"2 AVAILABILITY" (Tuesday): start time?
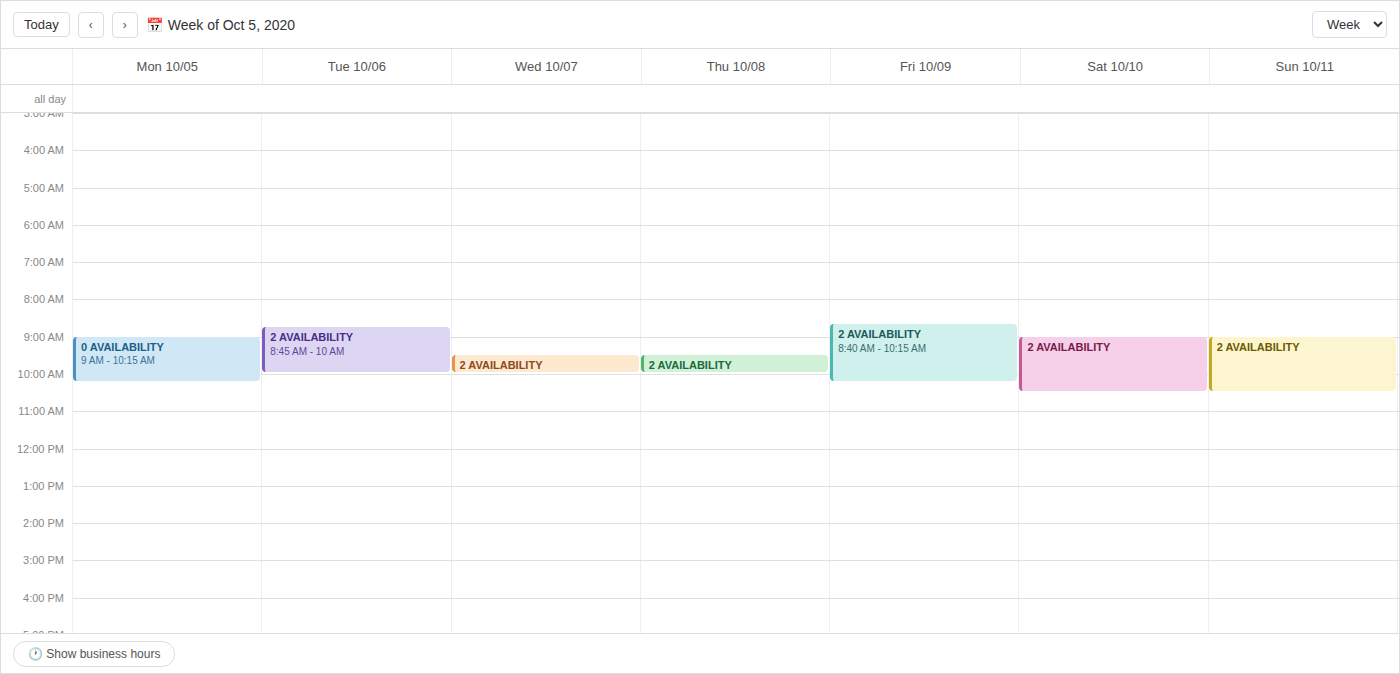
08:45